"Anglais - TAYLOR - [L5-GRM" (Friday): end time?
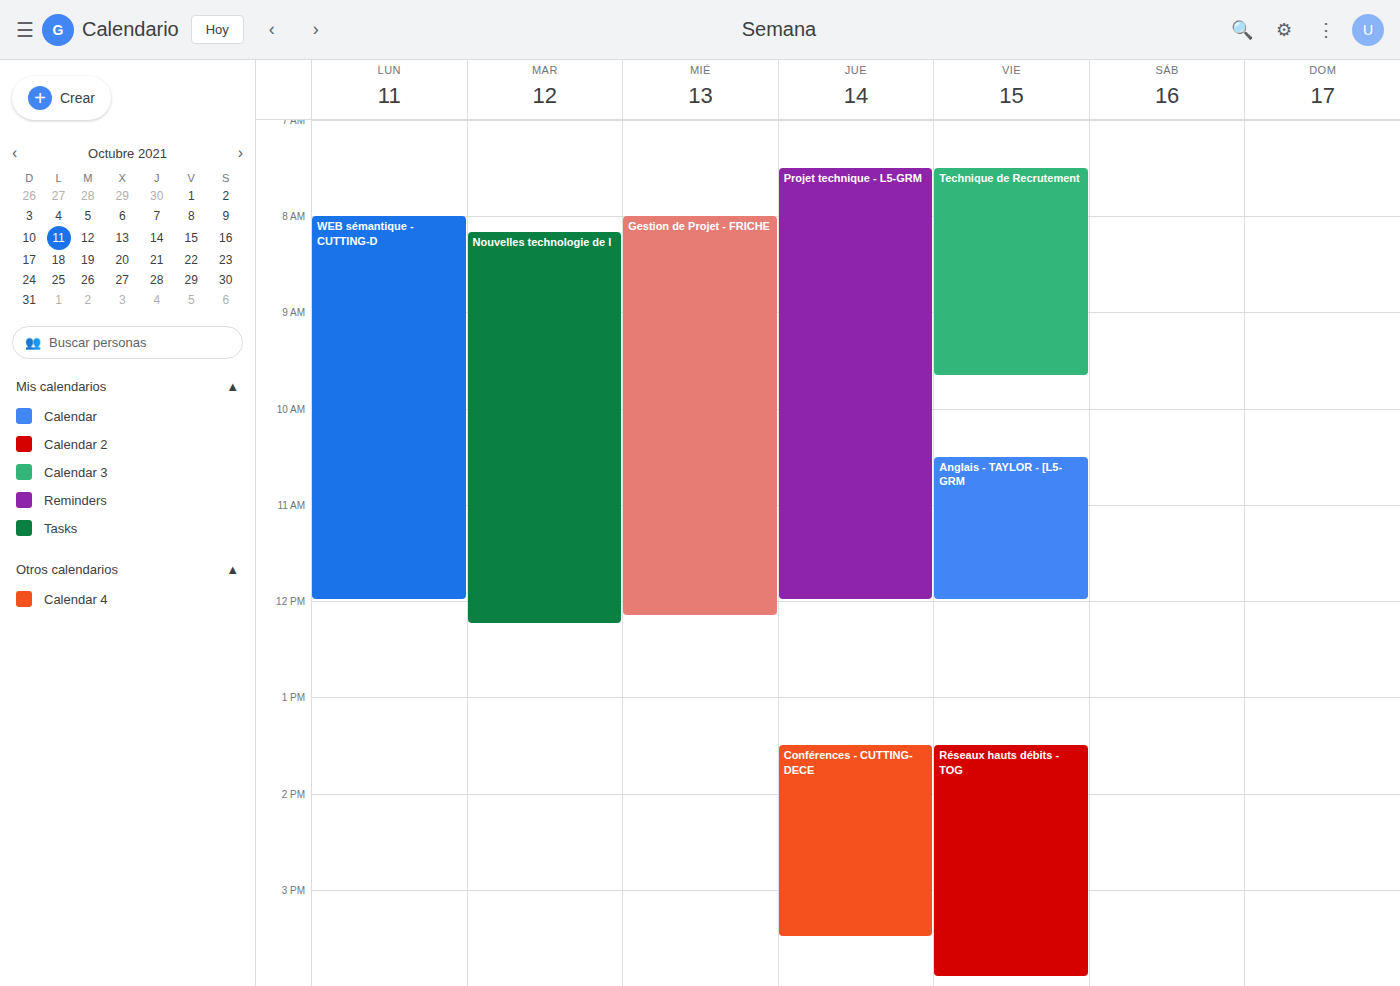
12:00 PM